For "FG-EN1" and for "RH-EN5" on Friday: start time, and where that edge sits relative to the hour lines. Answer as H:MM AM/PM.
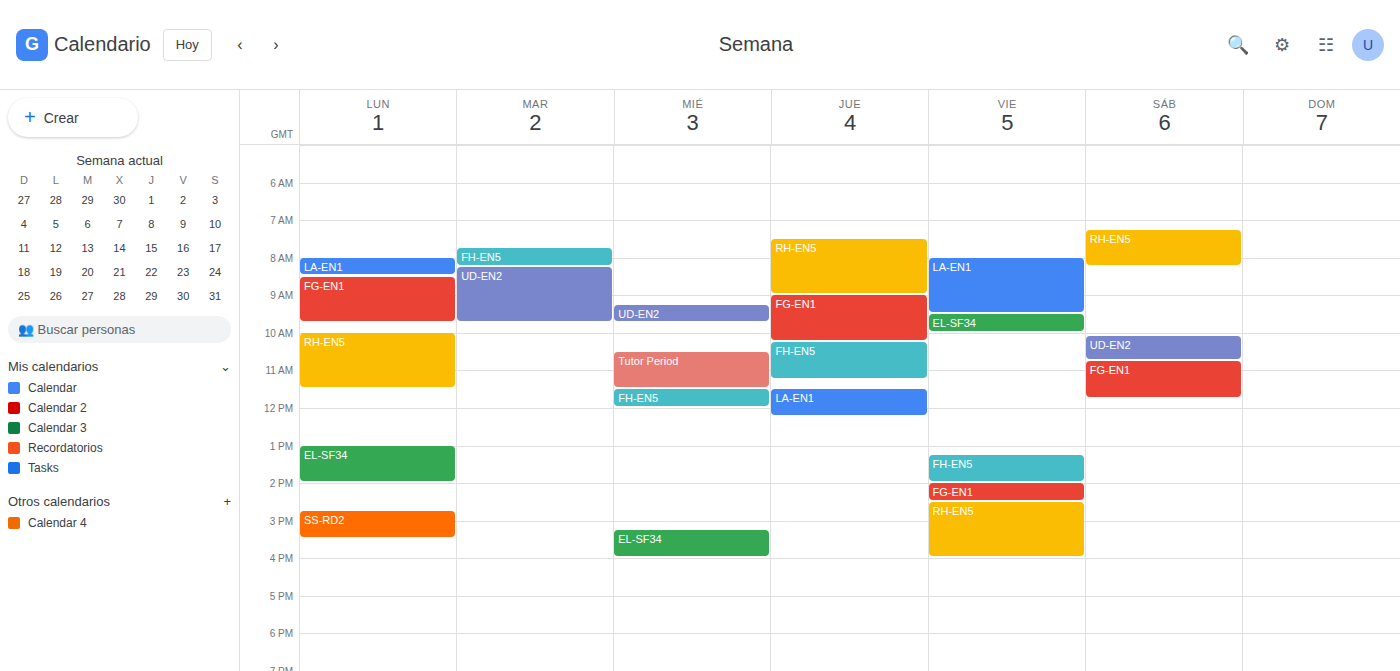
"FG-EN1": 2:00 PM, exactly on the 2 PM line. "RH-EN5": 2:30 PM, halfway between the 2 PM and 3 PM lines.